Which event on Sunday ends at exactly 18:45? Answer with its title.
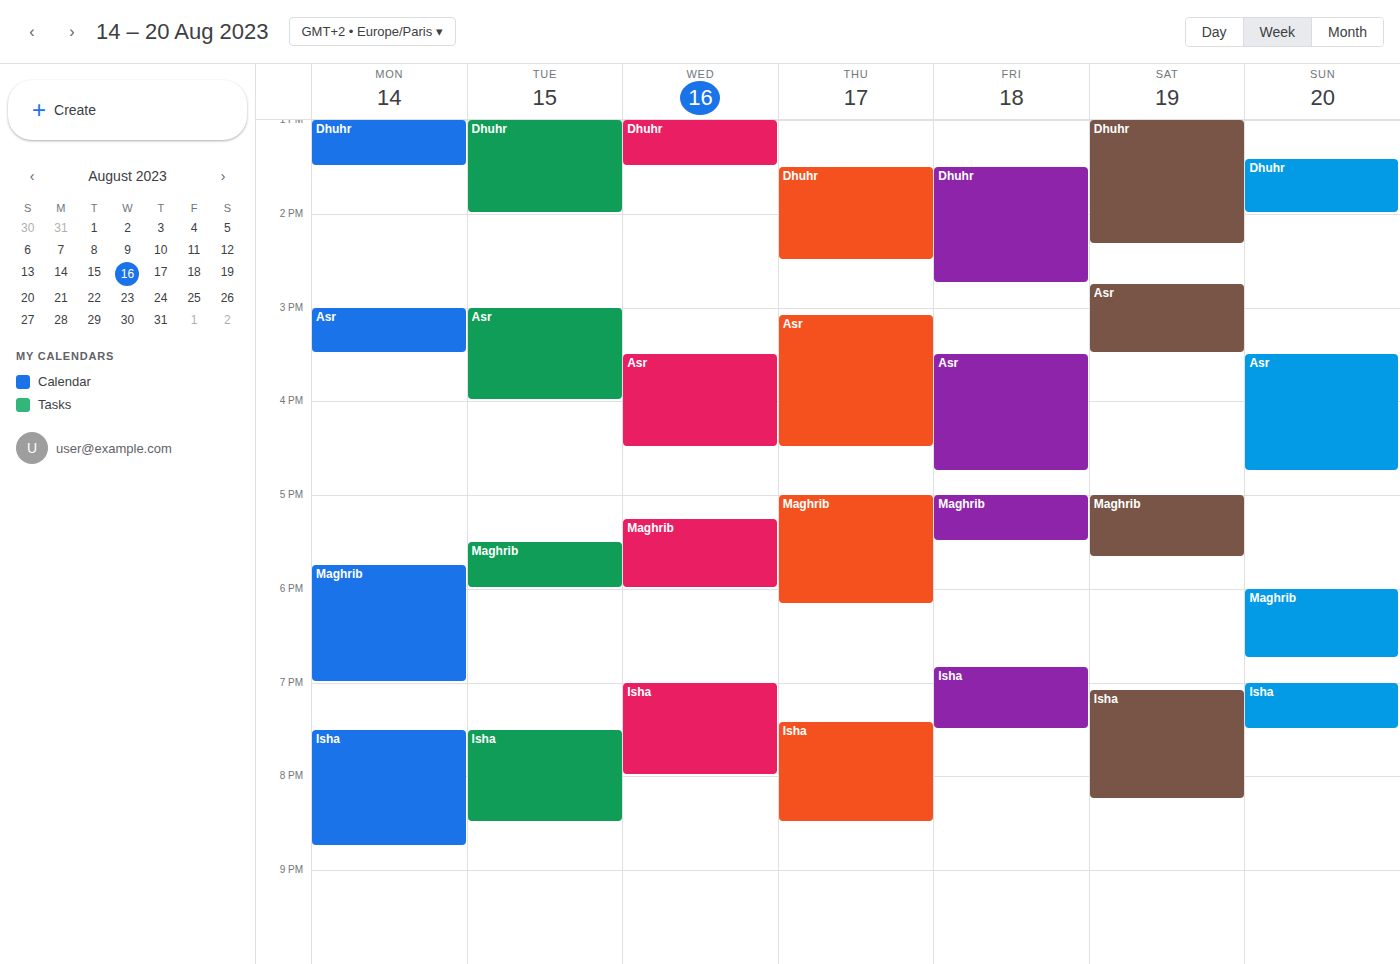
"Maghrib"